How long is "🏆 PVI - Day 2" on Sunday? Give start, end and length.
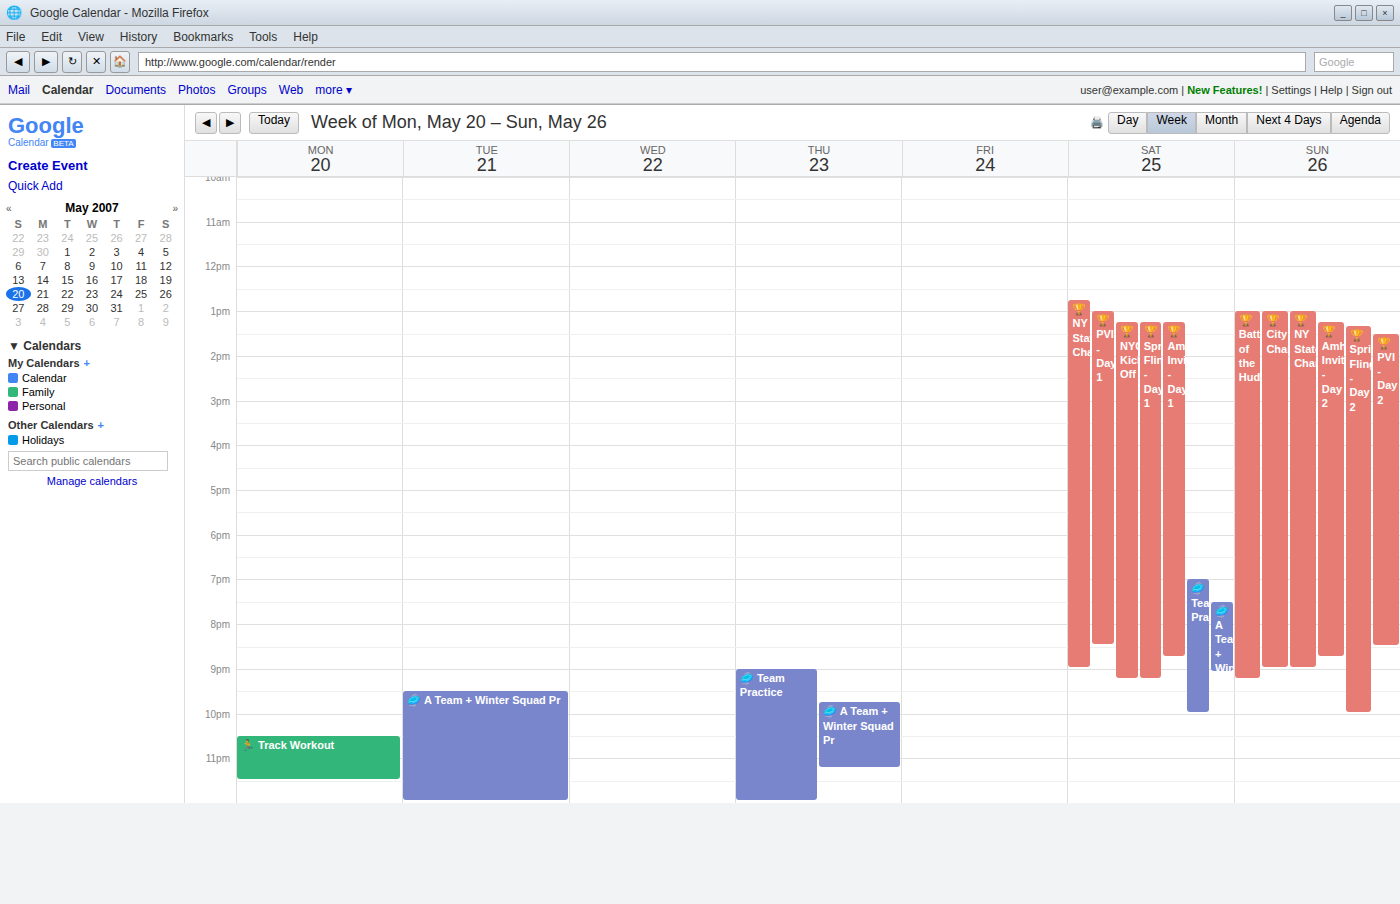
1:30 PM to 8:30 PM, 7 hours